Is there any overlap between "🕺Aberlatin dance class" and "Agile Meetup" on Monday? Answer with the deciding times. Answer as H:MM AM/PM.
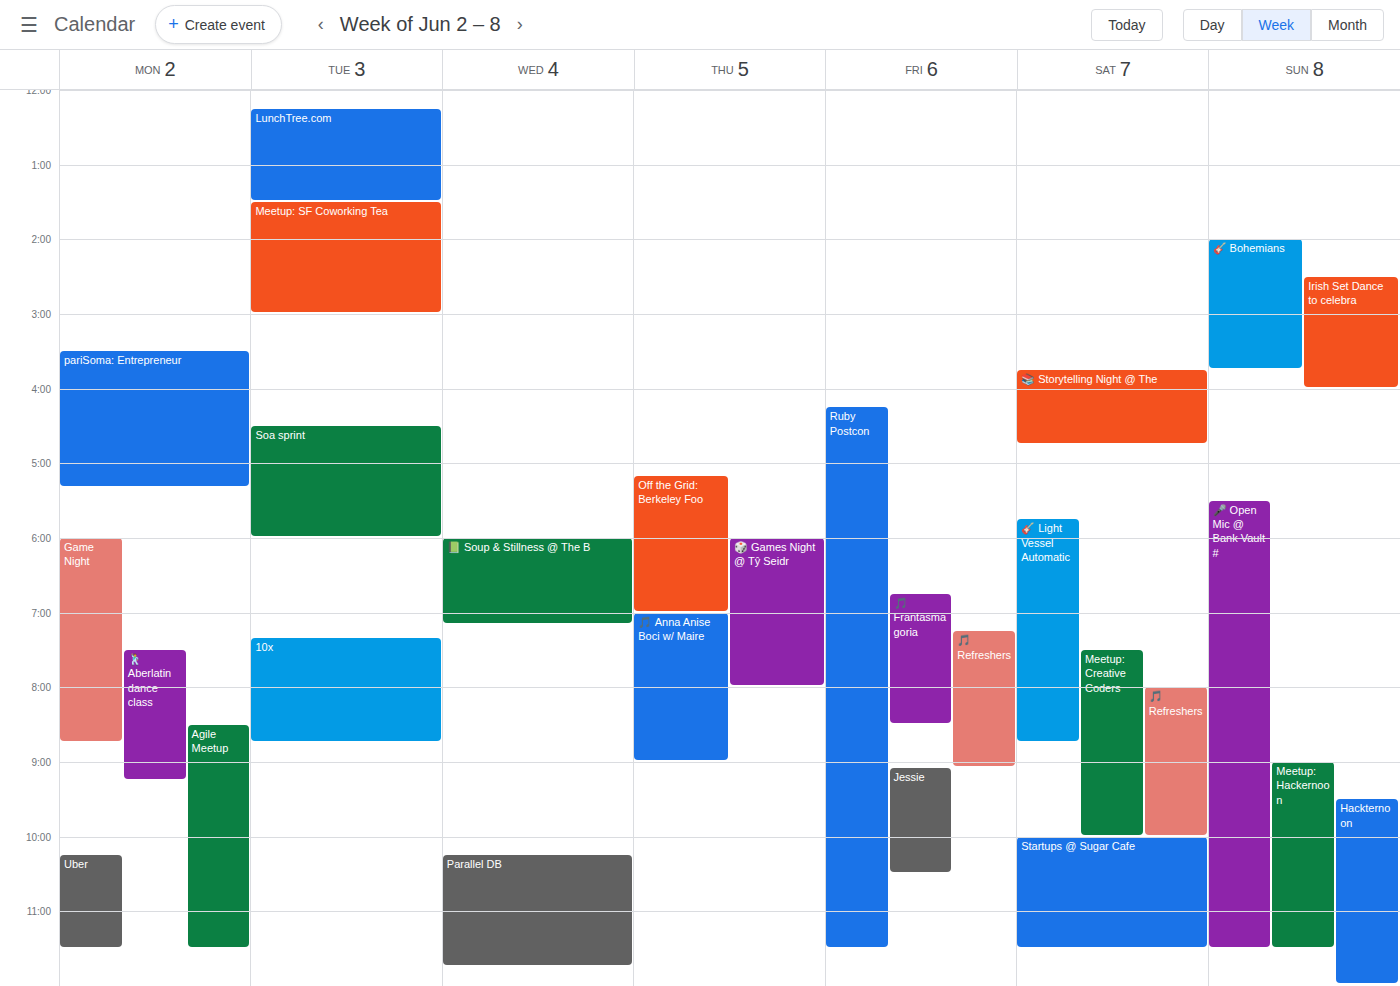
"Agile Meetup" starts at 8:30 PM, before "🕺Aberlatin dance class" ends at 9:15 PM -- they overlap.